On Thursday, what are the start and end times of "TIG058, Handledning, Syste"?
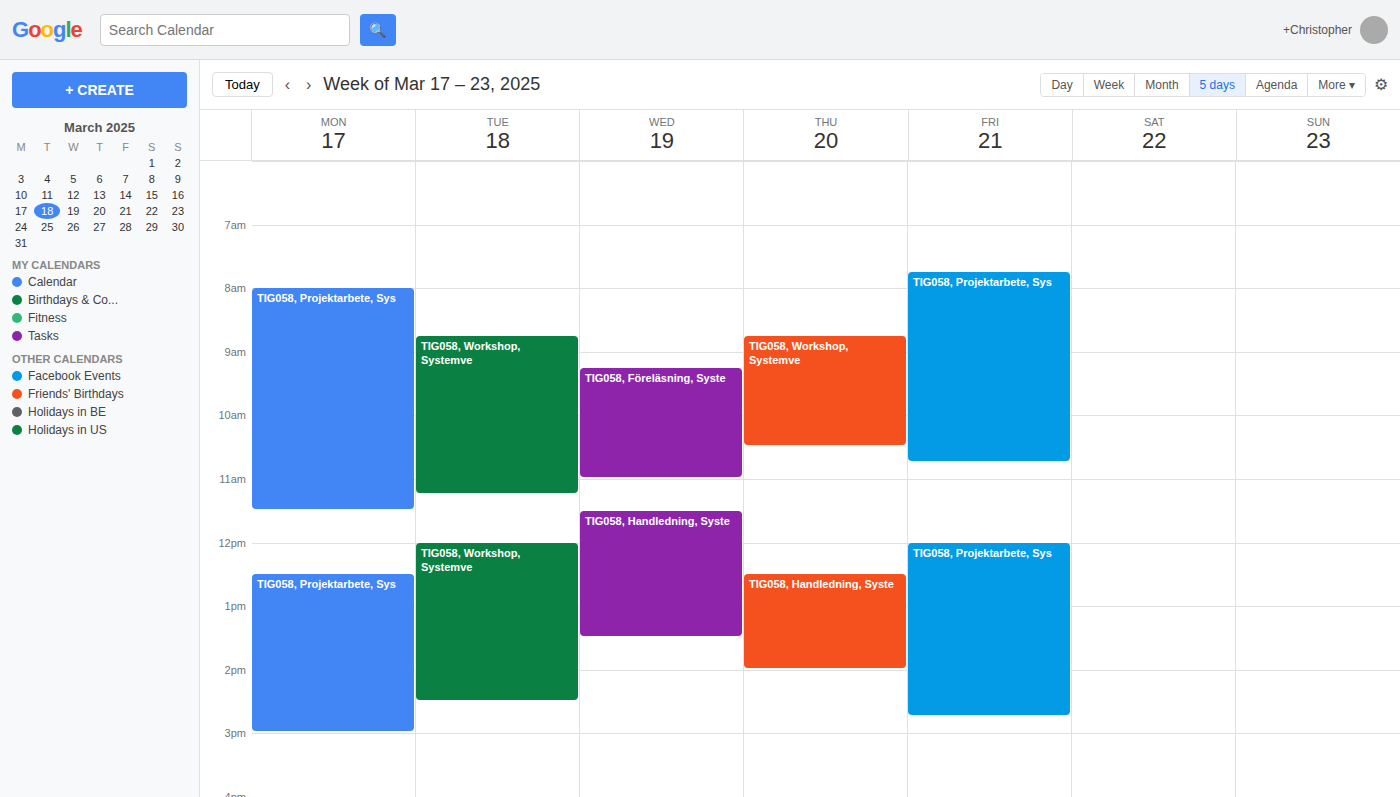
12:30 PM to 2:00 PM